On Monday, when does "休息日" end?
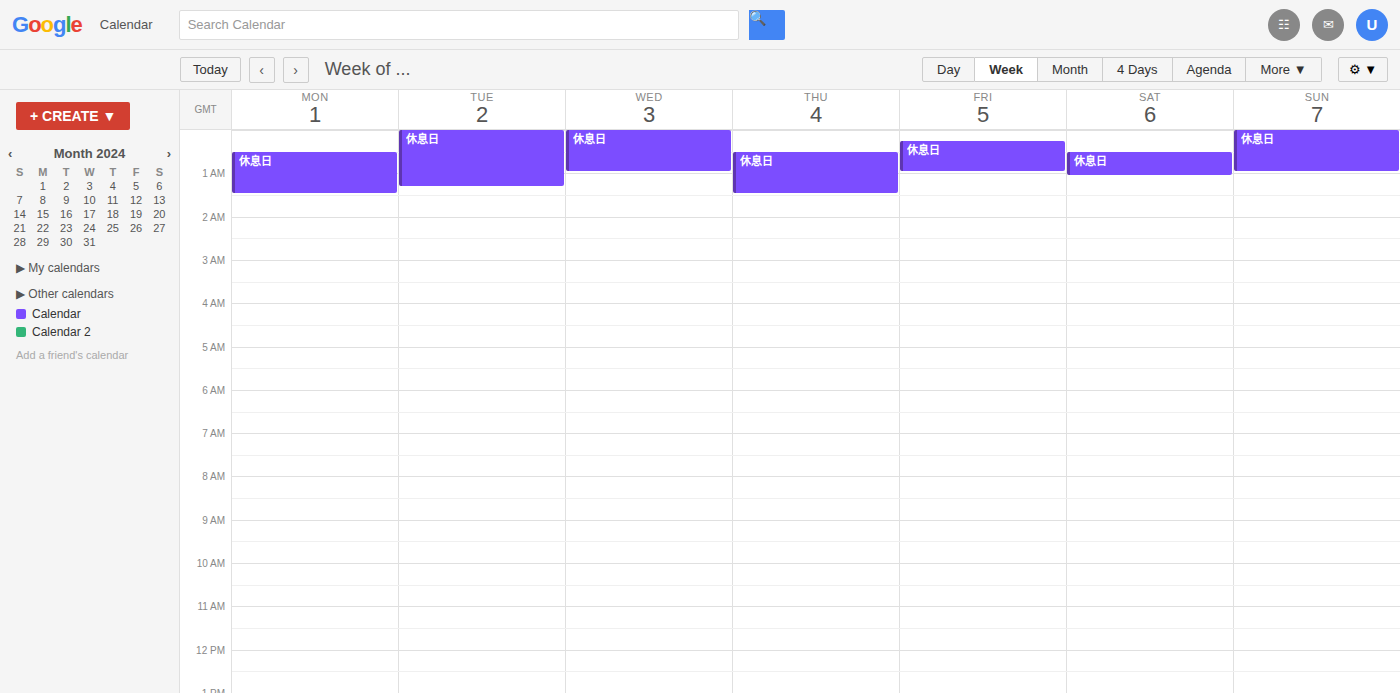
1:30 AM